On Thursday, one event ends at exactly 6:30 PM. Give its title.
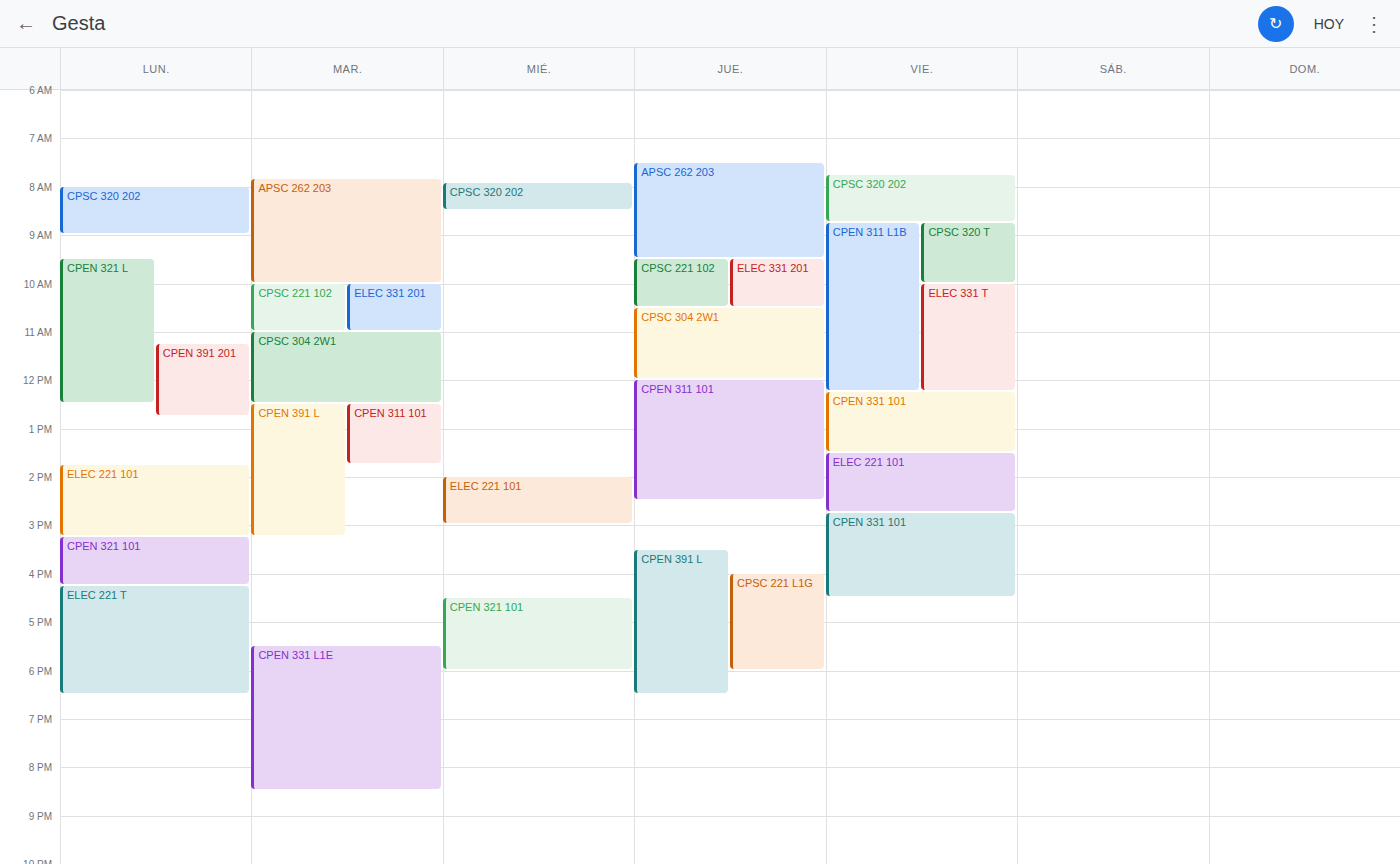
"CPEN 391 L"